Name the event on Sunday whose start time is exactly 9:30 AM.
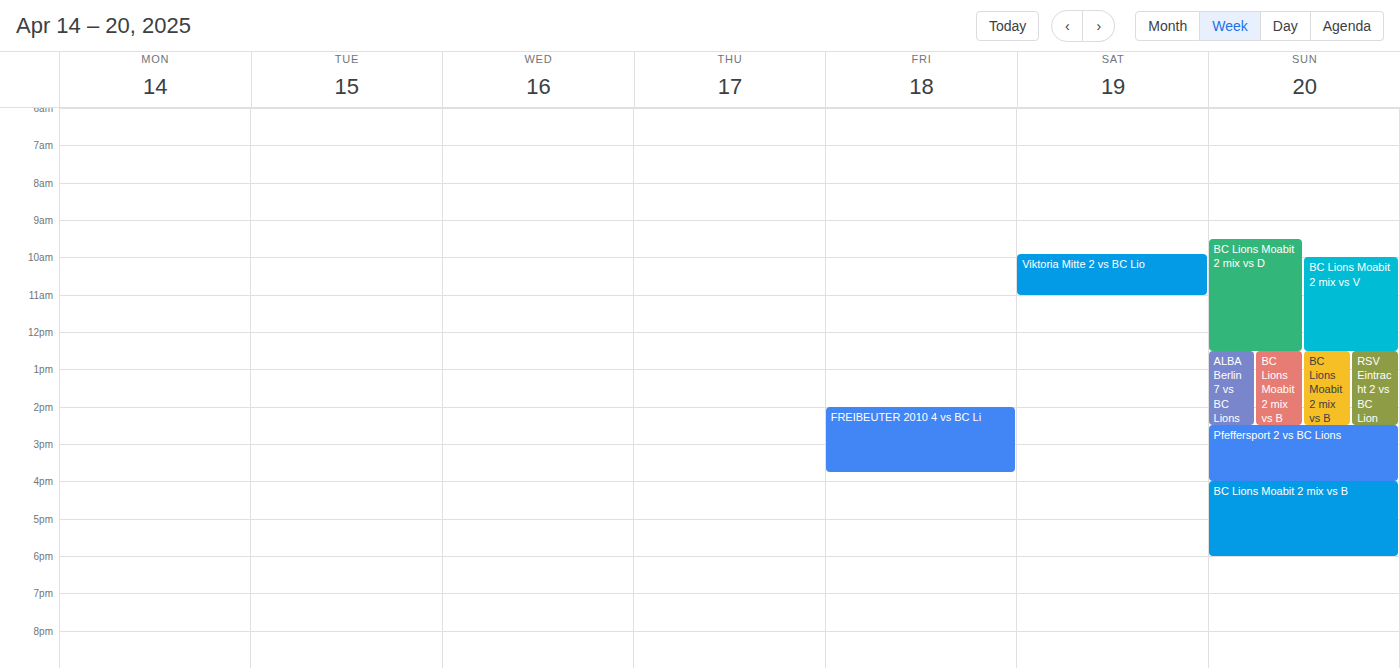
"BC Lions Moabit 2 mix vs D"